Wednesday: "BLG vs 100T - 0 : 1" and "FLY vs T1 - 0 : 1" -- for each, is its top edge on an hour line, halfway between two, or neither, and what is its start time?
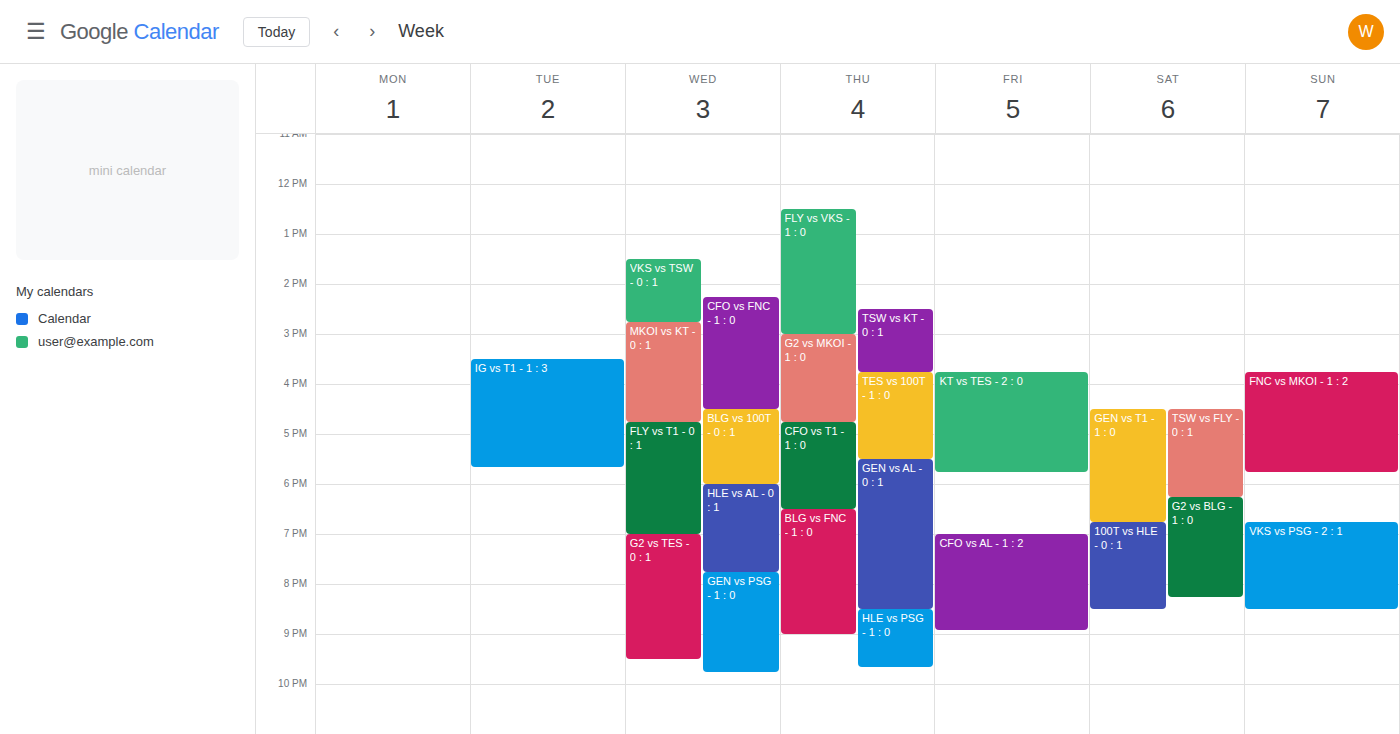
"BLG vs 100T - 0 : 1": 4:30 PM, halfway between the 4 PM and 5 PM lines. "FLY vs T1 - 0 : 1": 4:45 PM, neither: three quarters of the way from the 4 PM line to the 5 PM line.